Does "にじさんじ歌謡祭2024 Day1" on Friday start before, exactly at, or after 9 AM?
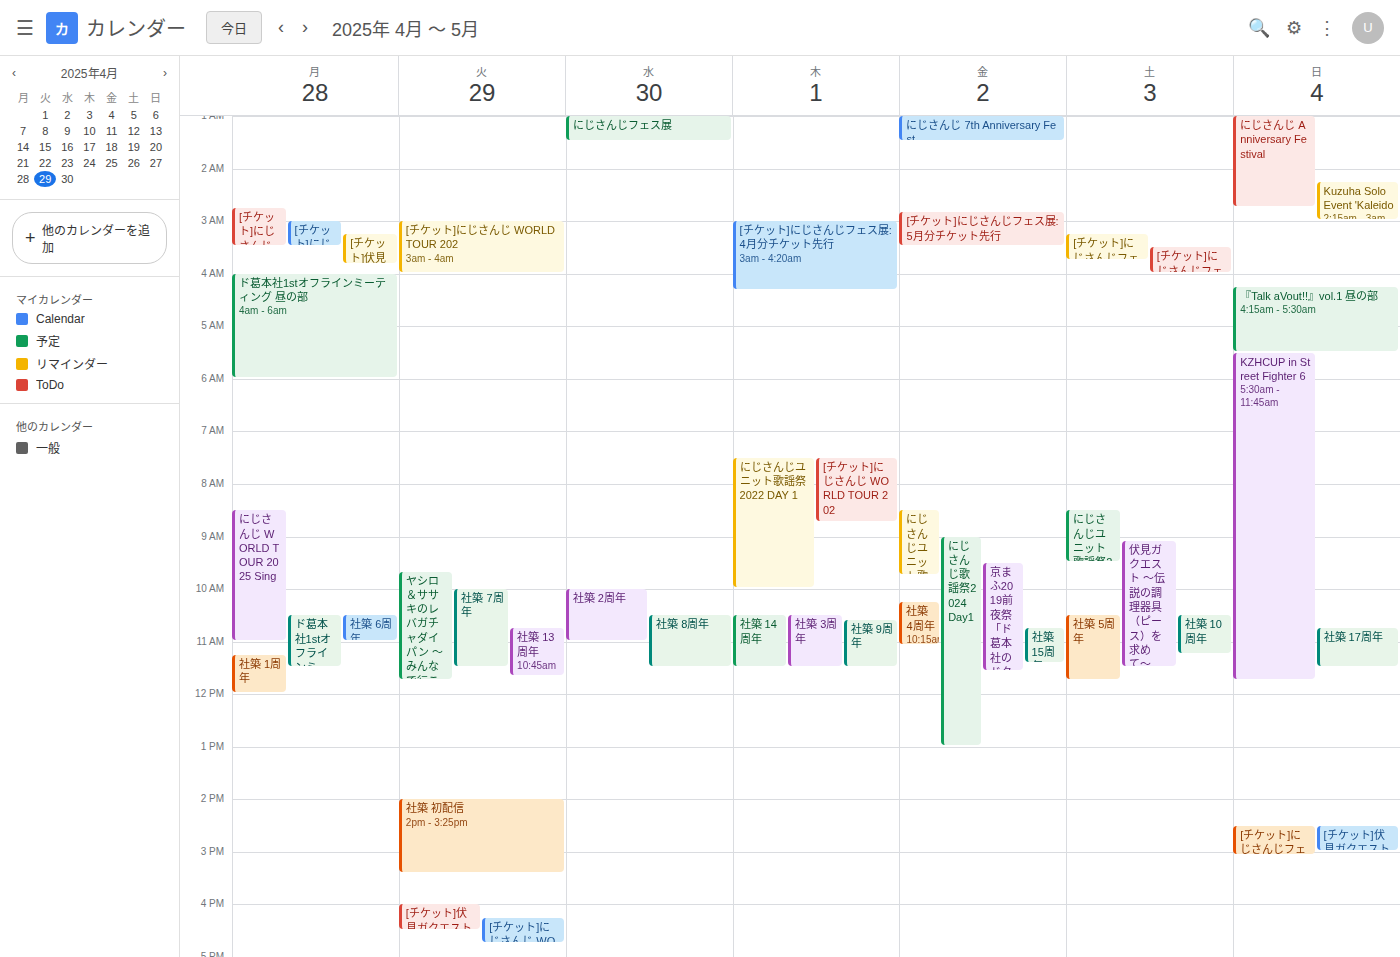
9:00 AM -- exactly at 9 AM, on the 9 AM line.